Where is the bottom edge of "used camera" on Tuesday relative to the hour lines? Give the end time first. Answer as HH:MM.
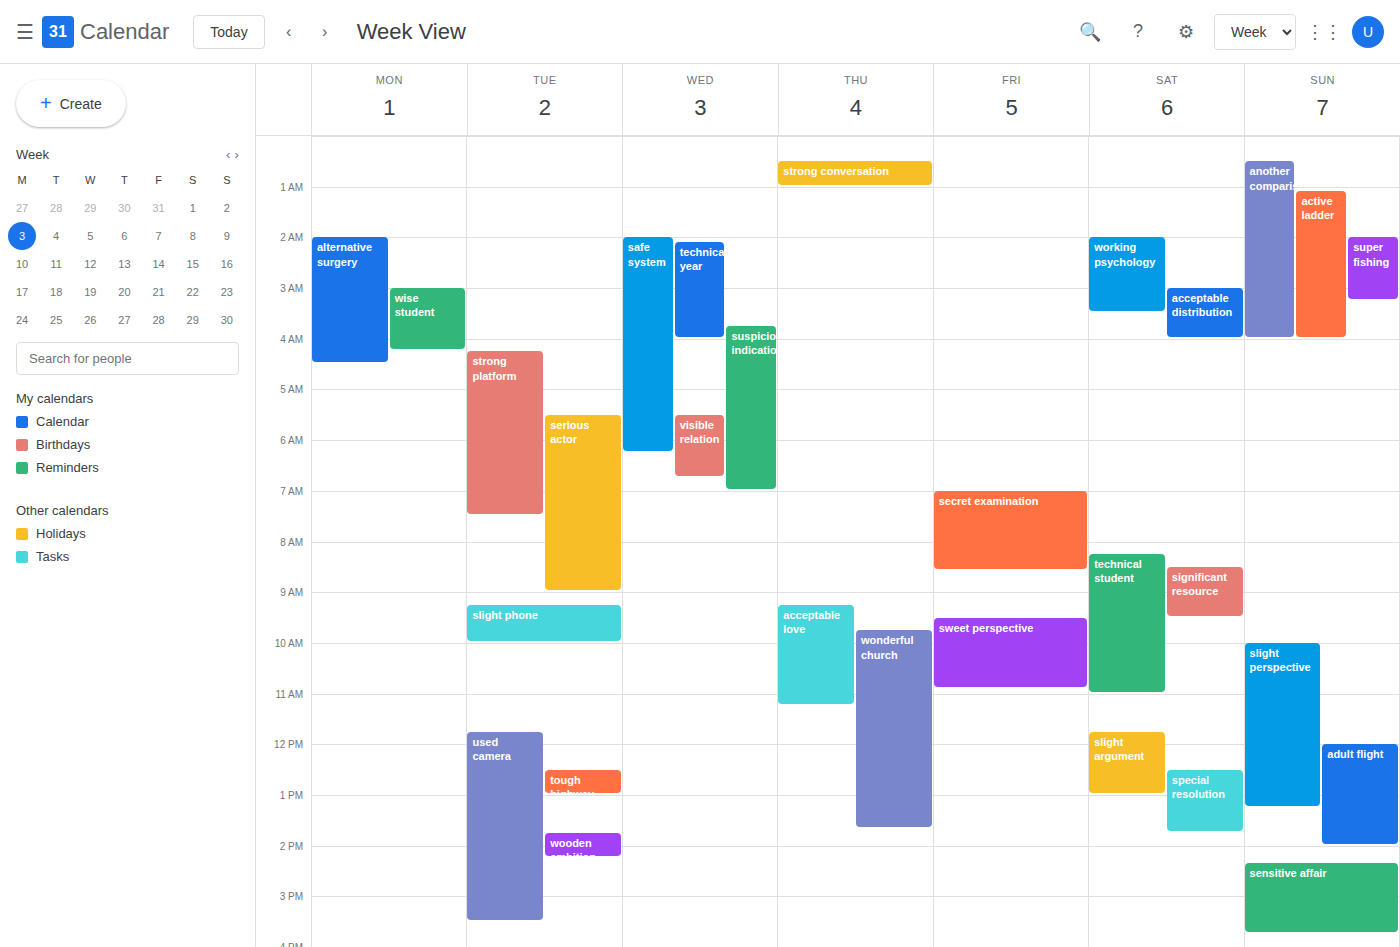
15:30 -- halfway between the 15:00 and 16:00 lines.